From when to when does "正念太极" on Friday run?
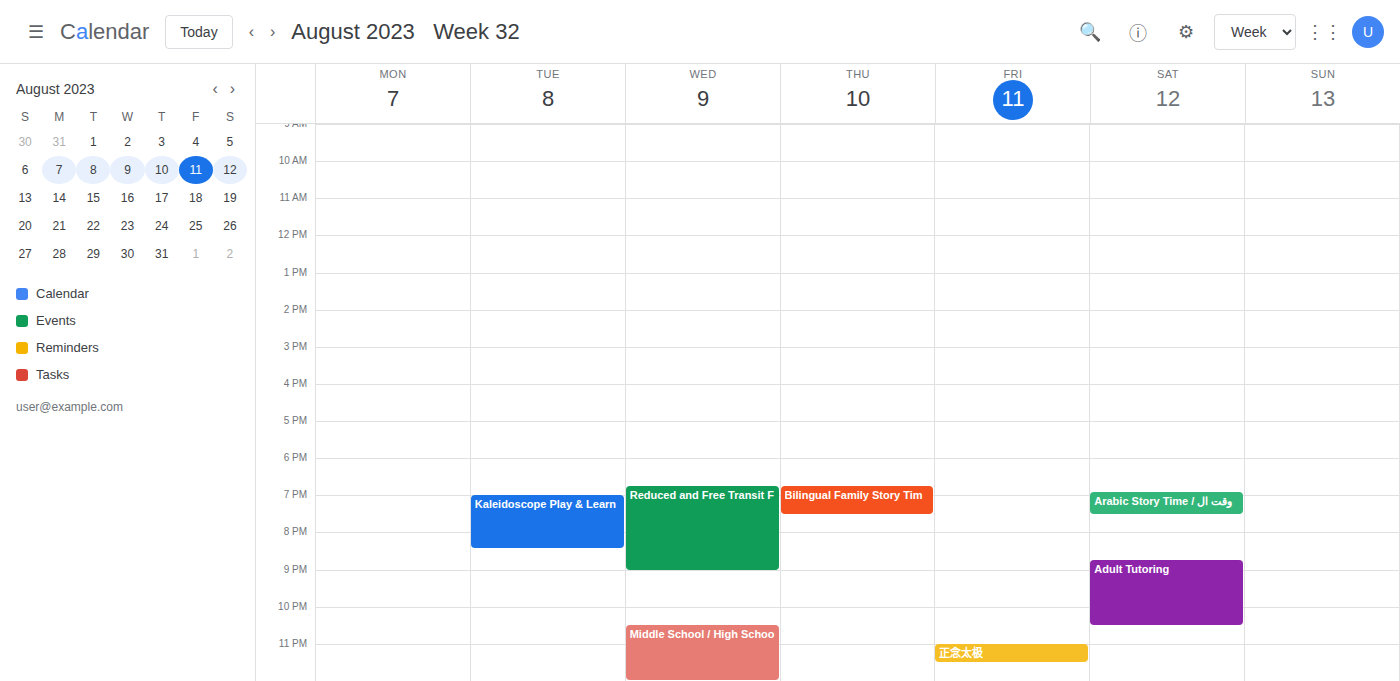
11:00 PM to 11:30 PM